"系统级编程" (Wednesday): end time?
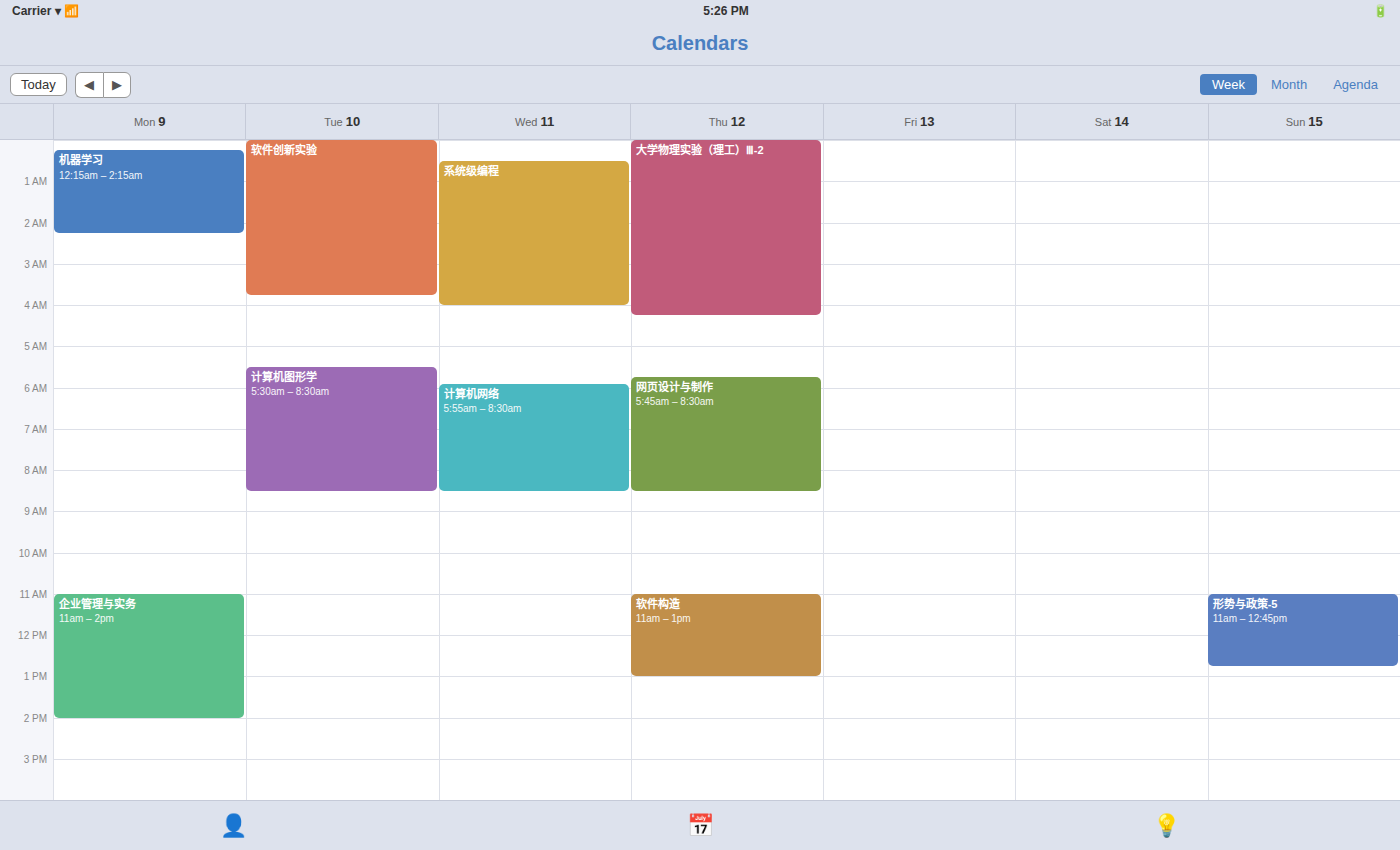
04:00